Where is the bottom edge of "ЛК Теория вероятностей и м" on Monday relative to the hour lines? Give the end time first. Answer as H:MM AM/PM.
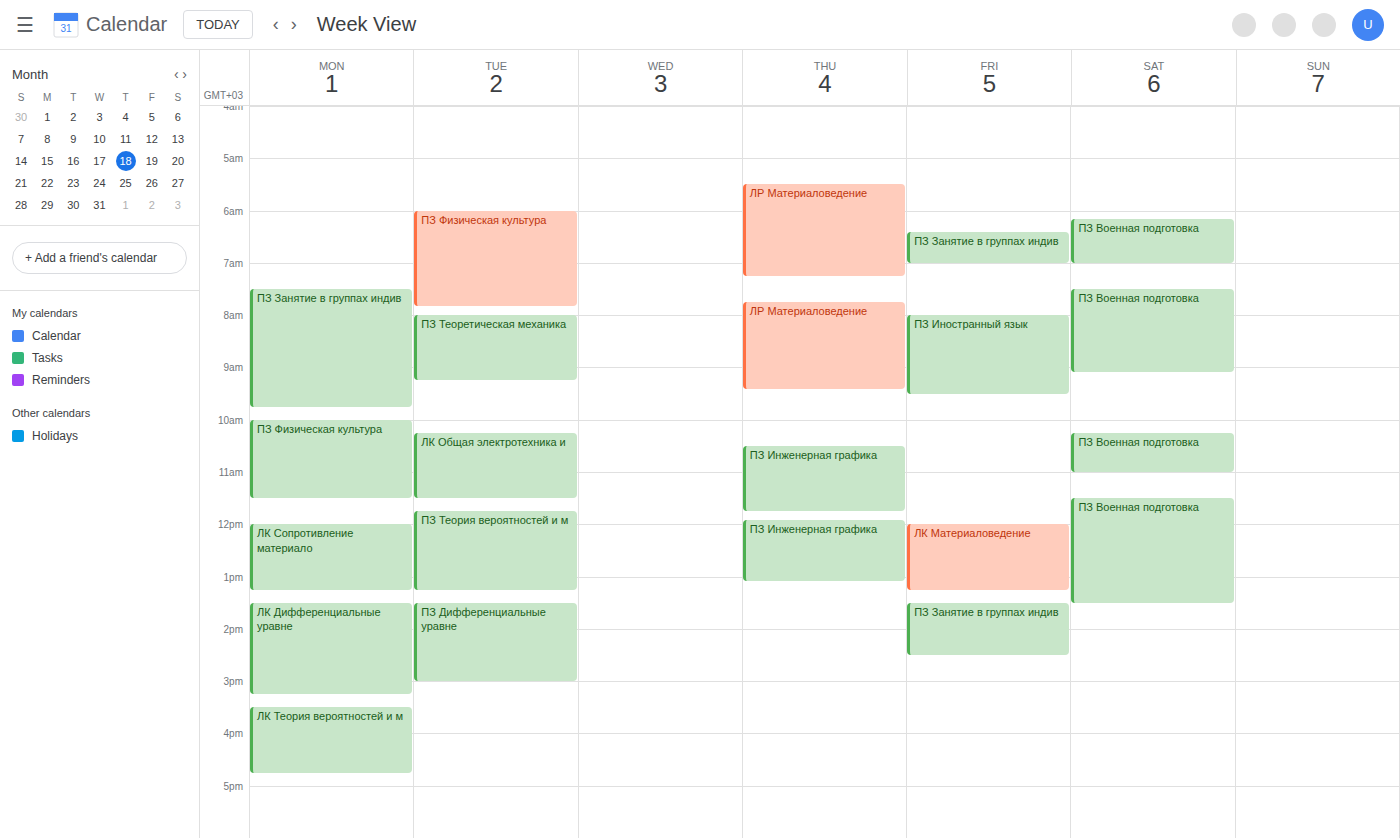
4:45 PM -- neither: three quarters of the way from the 4 PM line to the 5 PM line.